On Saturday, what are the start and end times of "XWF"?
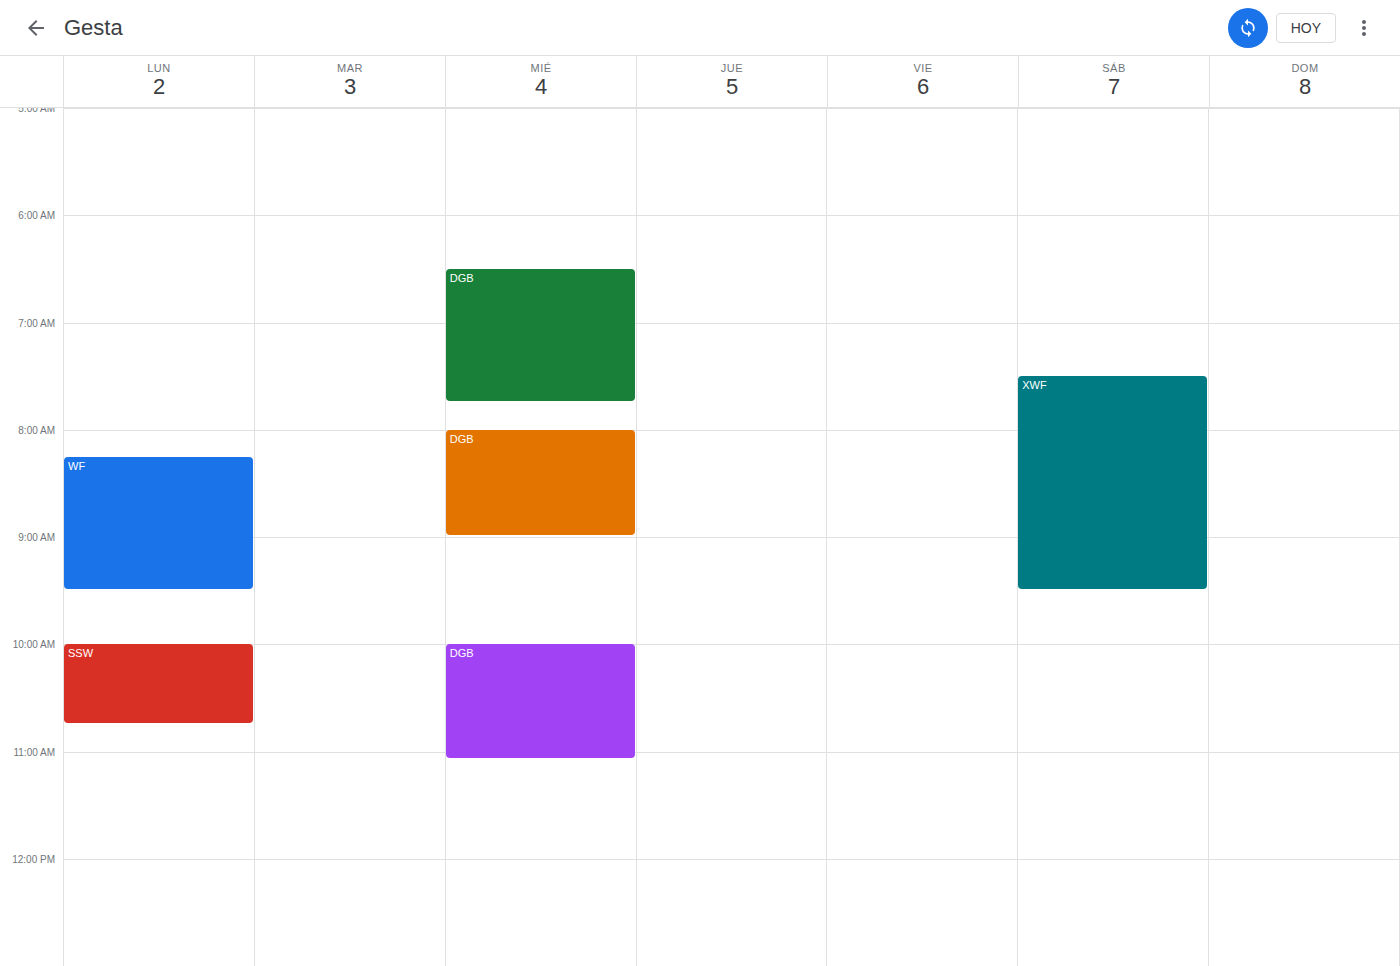
7:30 AM to 9:30 AM